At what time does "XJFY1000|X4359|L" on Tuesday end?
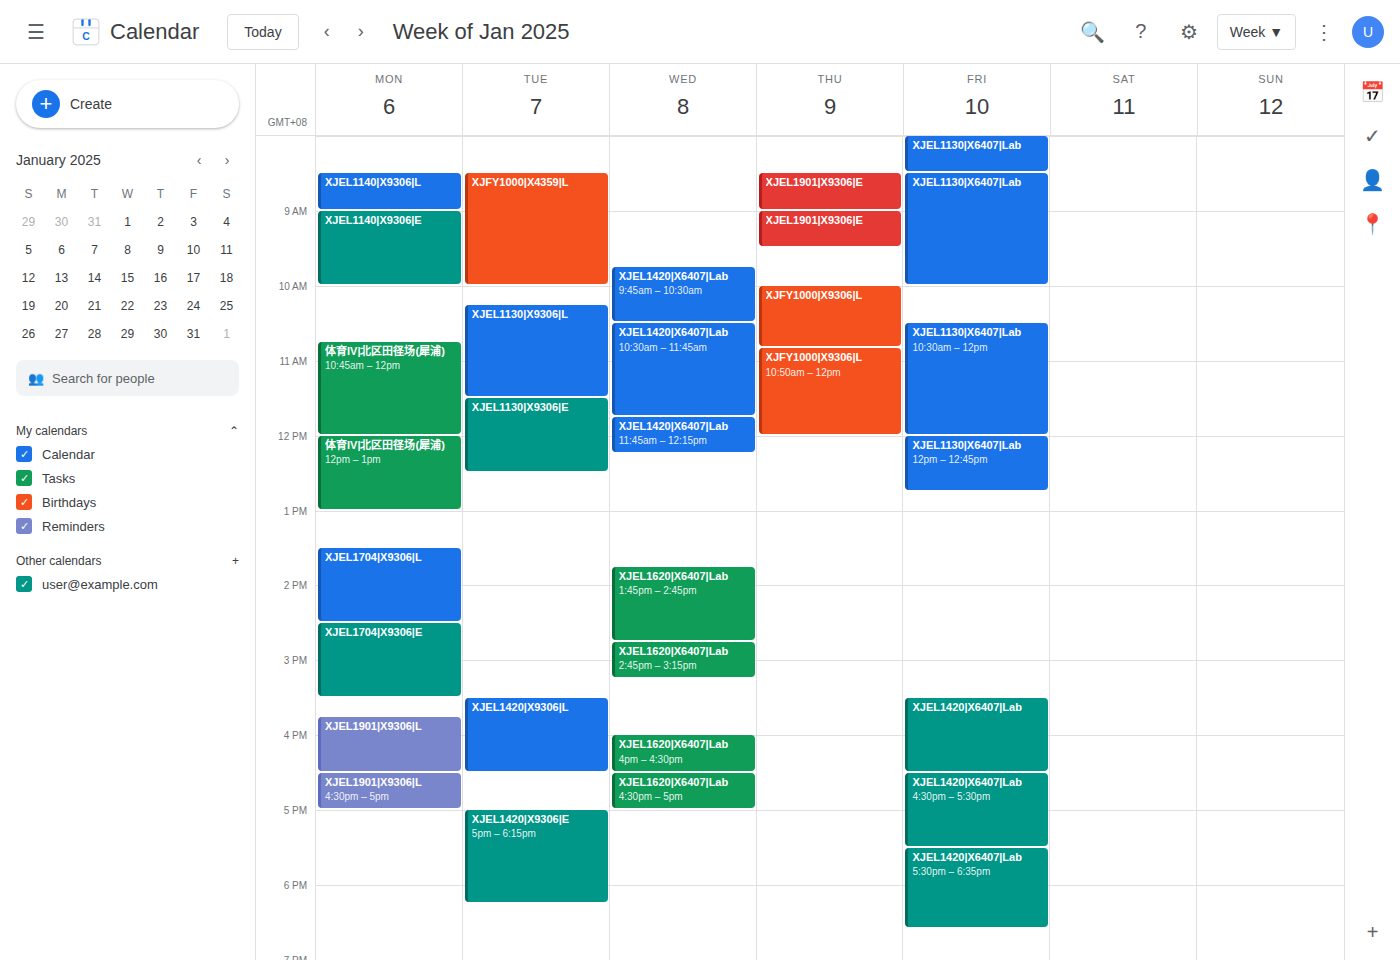
10:00